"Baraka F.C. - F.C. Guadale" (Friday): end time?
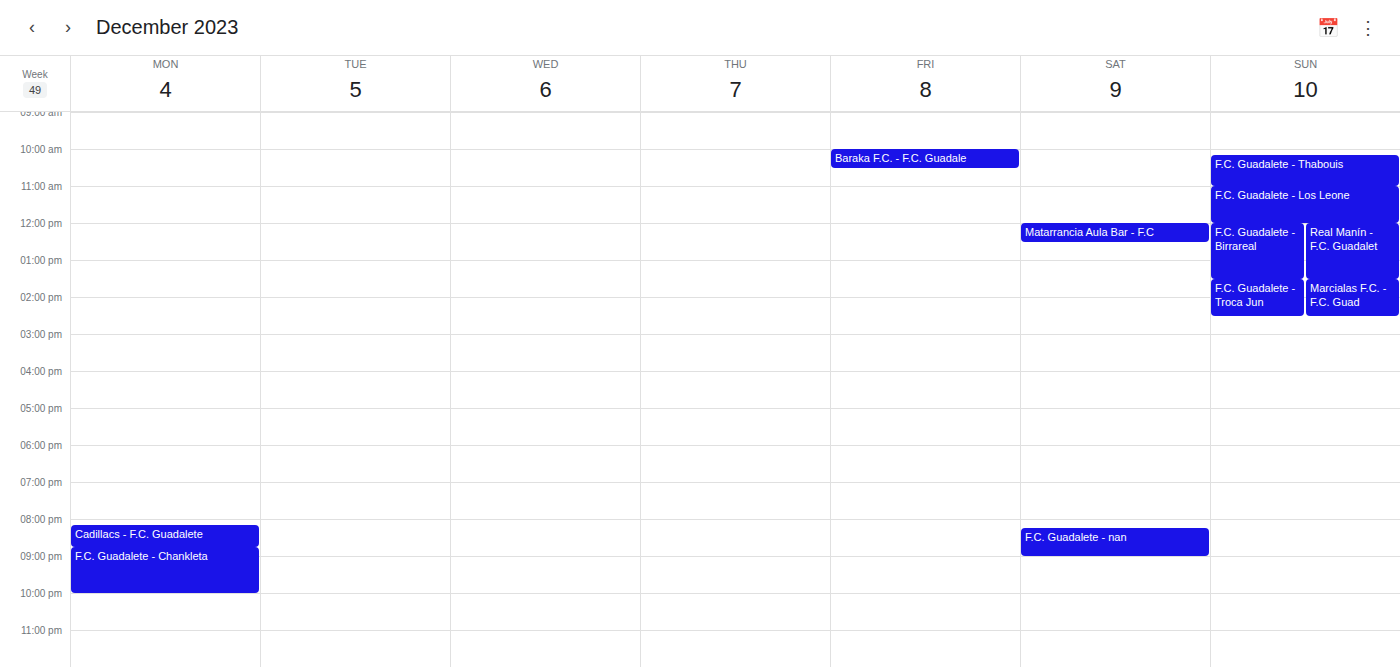
10:30